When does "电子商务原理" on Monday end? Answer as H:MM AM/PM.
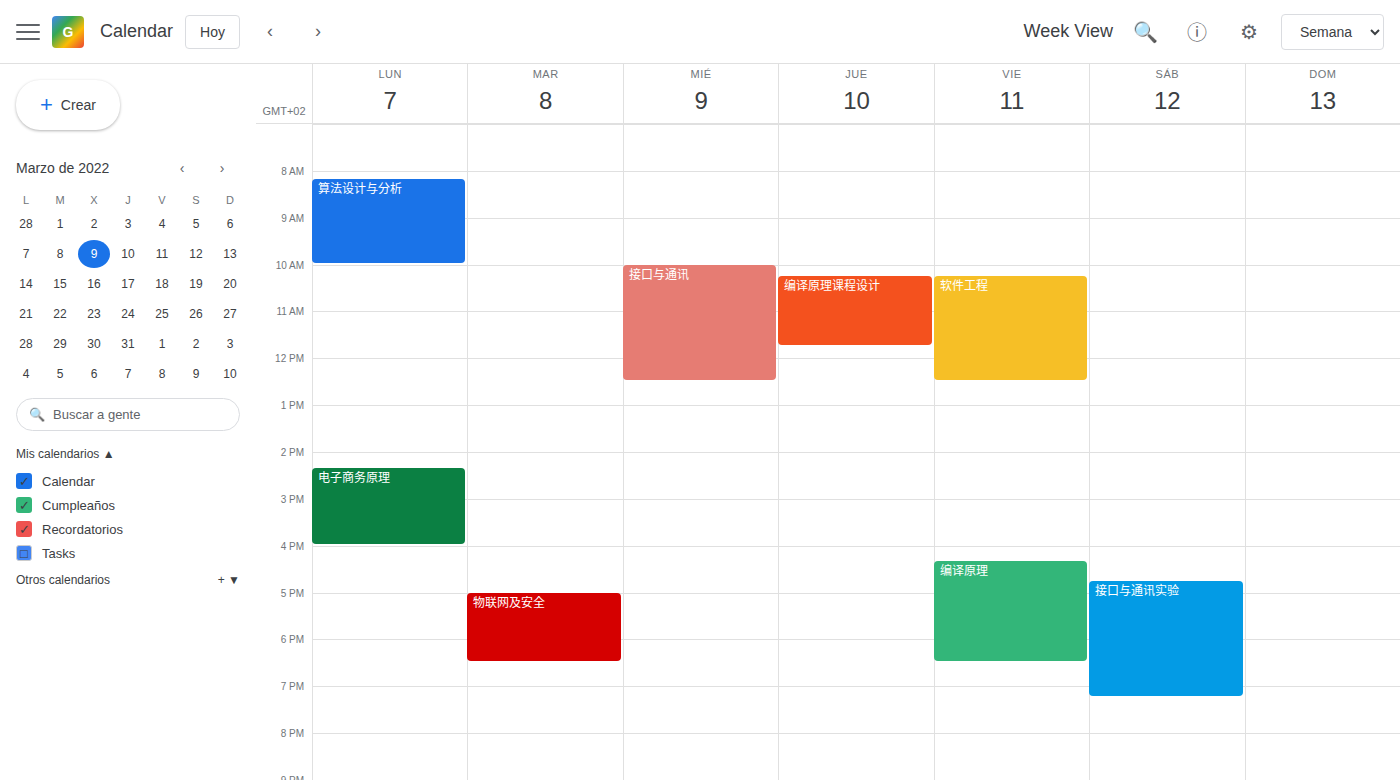
4:00 PM